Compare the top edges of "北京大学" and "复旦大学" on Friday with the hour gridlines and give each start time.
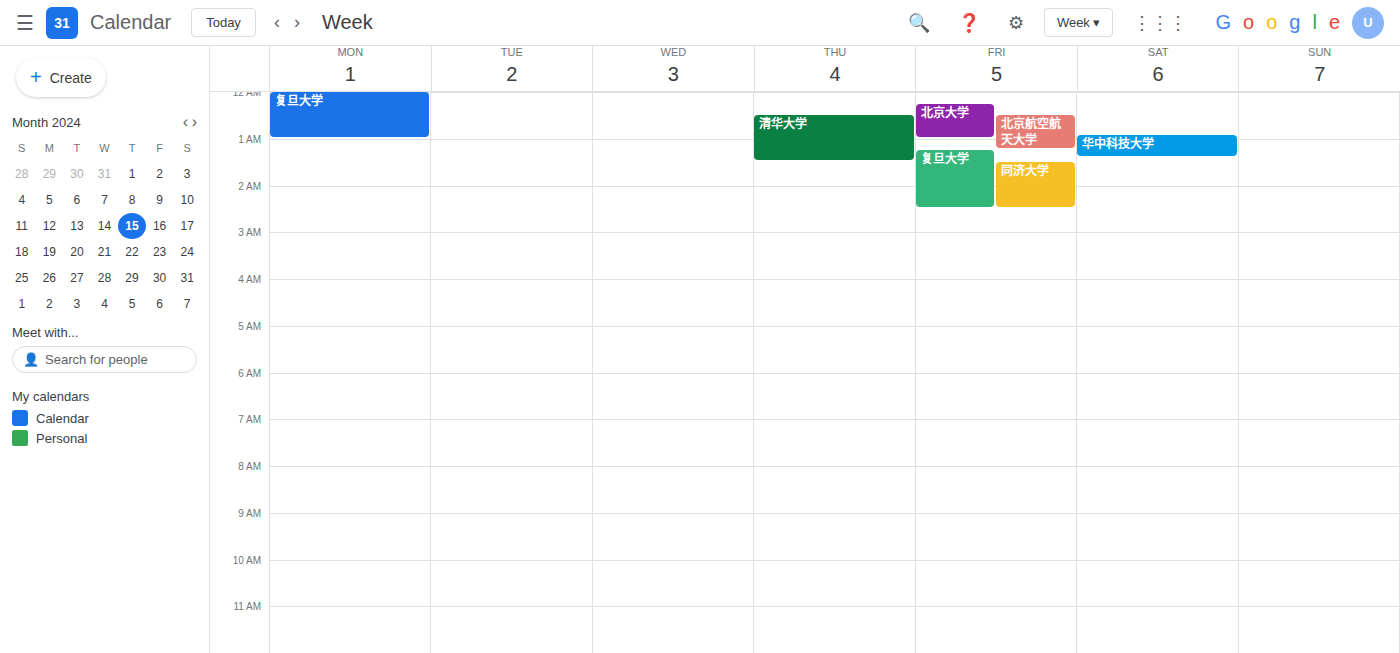
"北京大学": 12:15 AM, neither: a quarter of the way from the 12 AM line to the 1 AM line. "复旦大学": 1:15 AM, neither: a quarter of the way from the 1 AM line to the 2 AM line.